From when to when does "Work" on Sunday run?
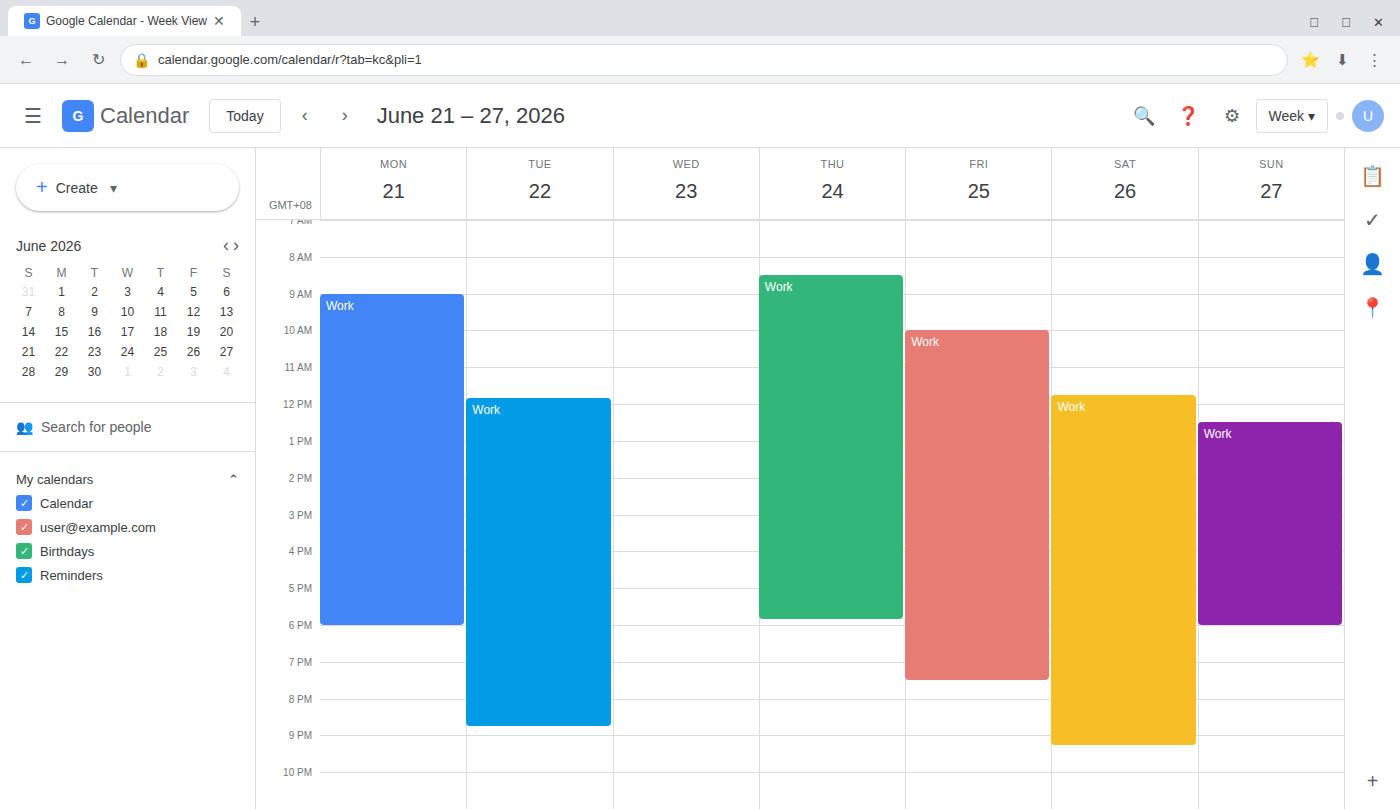
12:30 PM to 6:00 PM